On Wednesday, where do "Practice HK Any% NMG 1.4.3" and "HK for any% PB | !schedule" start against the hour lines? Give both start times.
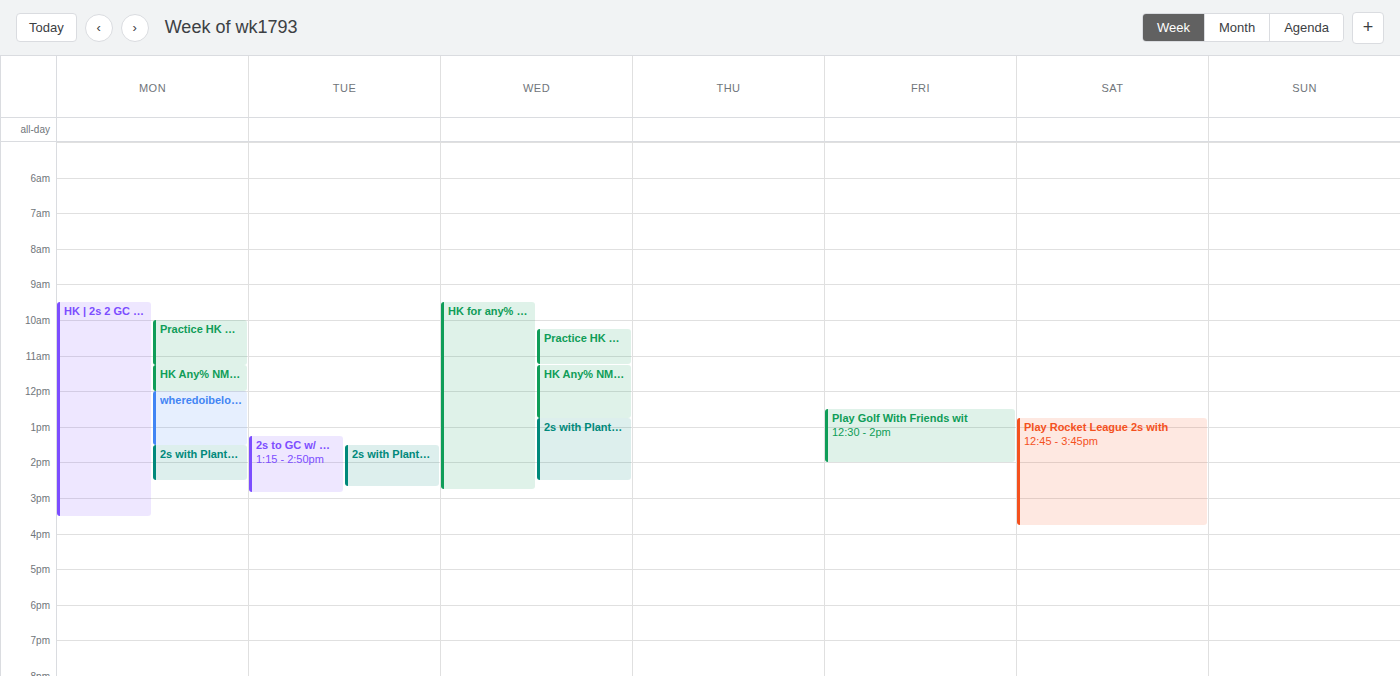
"Practice HK Any% NMG 1.4.3": 10:15 AM, neither: a quarter of the way from the 10 AM line to the 11 AM line. "HK for any% PB | !schedule": 9:30 AM, halfway between the 9 AM and 10 AM lines.